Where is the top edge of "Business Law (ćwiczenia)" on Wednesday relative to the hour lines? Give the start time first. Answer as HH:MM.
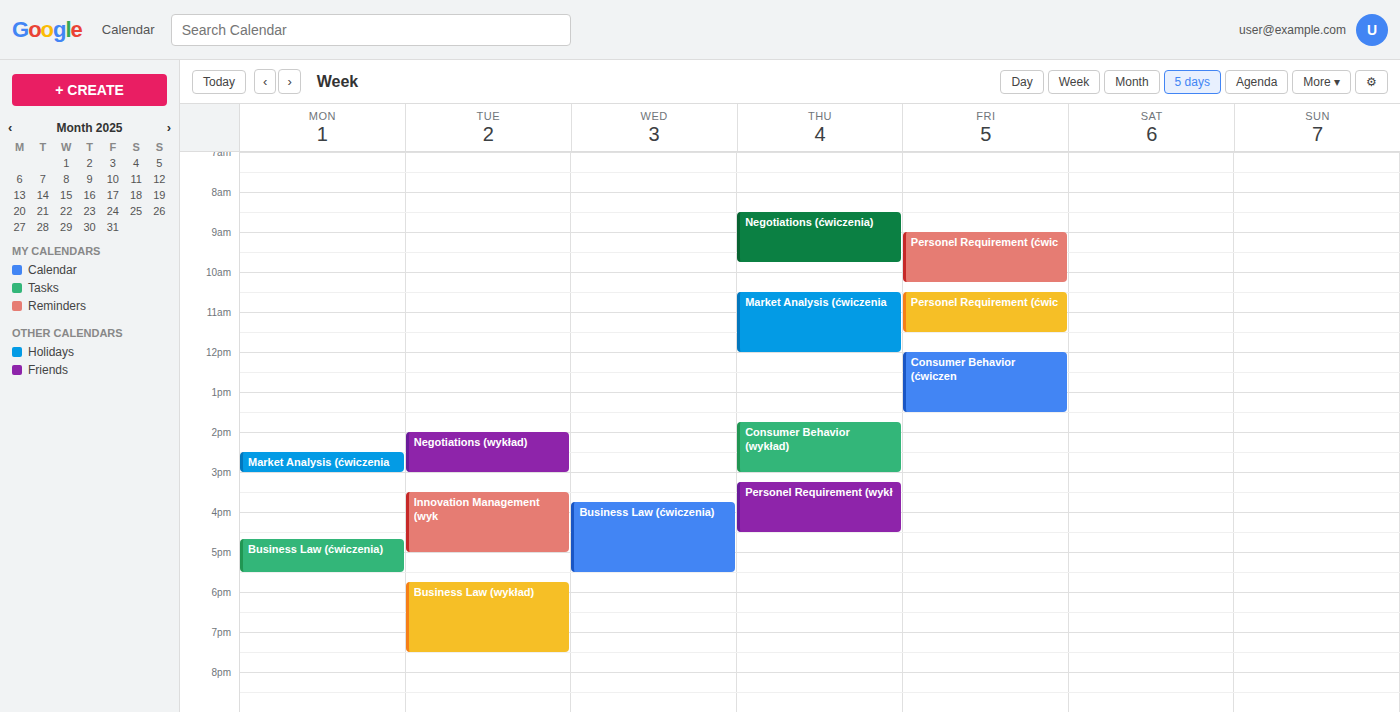
15:45 -- neither: three quarters of the way from the 15:00 line to the 16:00 line.